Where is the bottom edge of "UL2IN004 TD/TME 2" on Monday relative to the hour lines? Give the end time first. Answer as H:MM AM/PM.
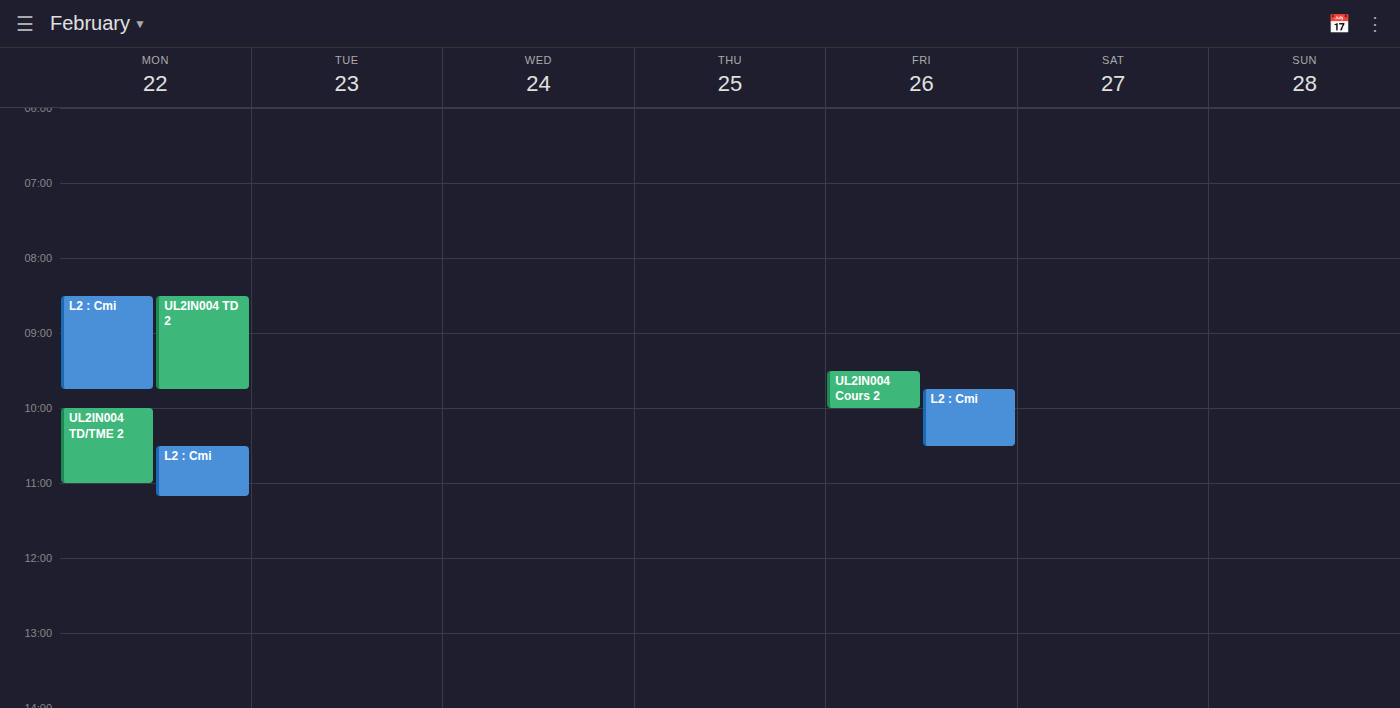
11:00 AM -- exactly on the 11 AM line.